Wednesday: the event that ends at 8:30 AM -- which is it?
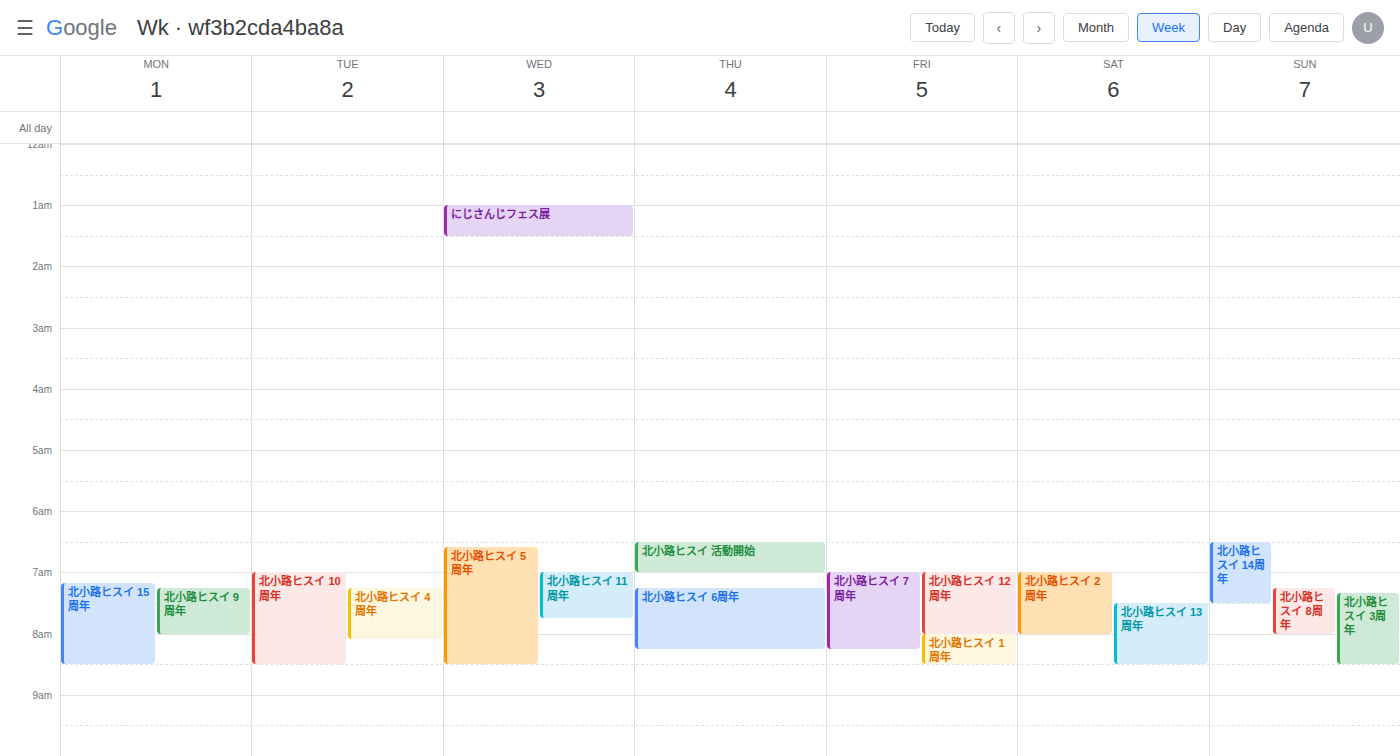
"北小路ヒスイ 5周年"